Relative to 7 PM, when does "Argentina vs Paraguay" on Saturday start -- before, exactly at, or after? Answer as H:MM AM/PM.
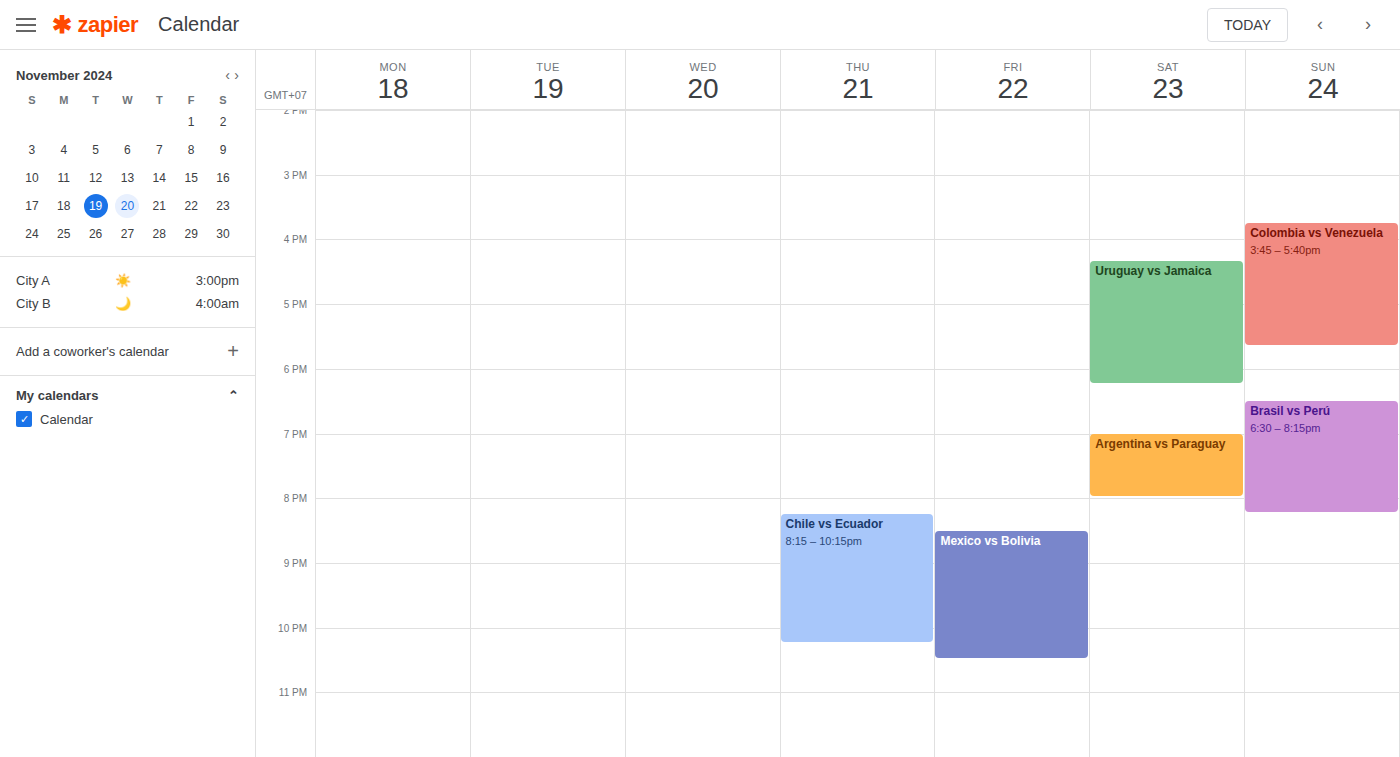
7:00 PM -- exactly at 7 PM, on the 7 PM line.